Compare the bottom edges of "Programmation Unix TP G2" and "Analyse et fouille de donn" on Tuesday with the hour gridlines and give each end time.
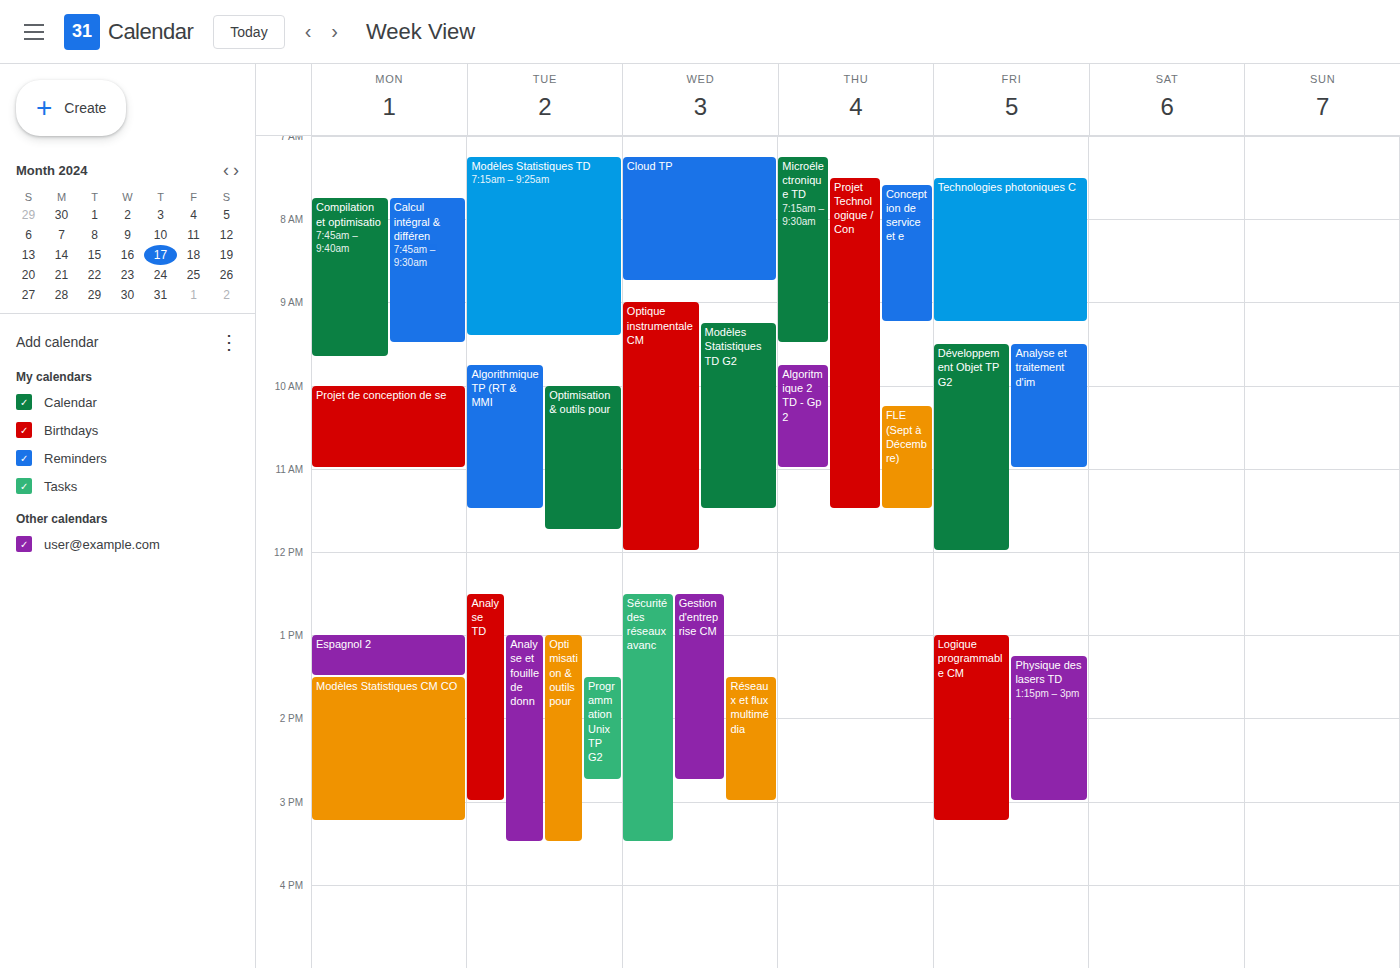
"Programmation Unix TP G2": 2:45 PM, neither: three quarters of the way from the 2 PM line to the 3 PM line. "Analyse et fouille de donn": 3:30 PM, halfway between the 3 PM and 4 PM lines.